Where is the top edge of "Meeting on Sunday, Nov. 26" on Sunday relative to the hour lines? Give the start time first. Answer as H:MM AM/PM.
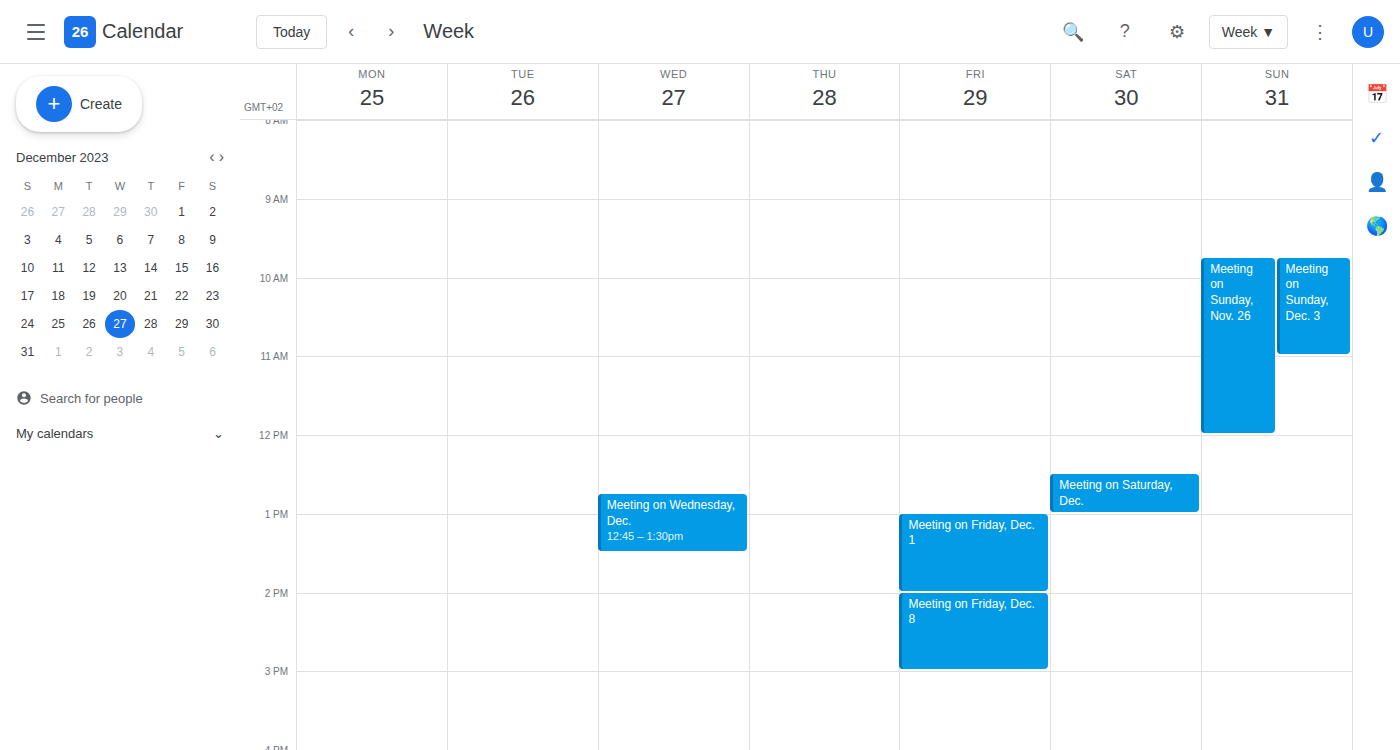
9:45 AM -- neither: three quarters of the way from the 9 AM line to the 10 AM line.